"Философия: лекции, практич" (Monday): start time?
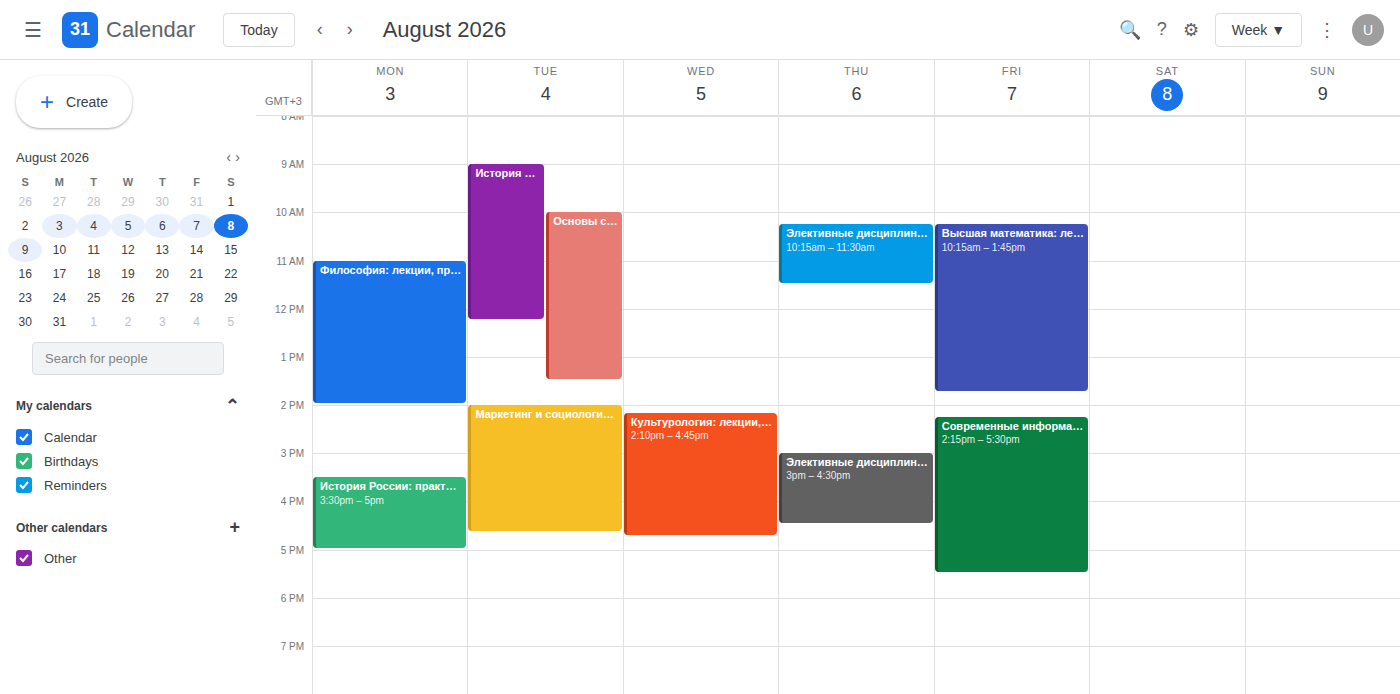
11:00